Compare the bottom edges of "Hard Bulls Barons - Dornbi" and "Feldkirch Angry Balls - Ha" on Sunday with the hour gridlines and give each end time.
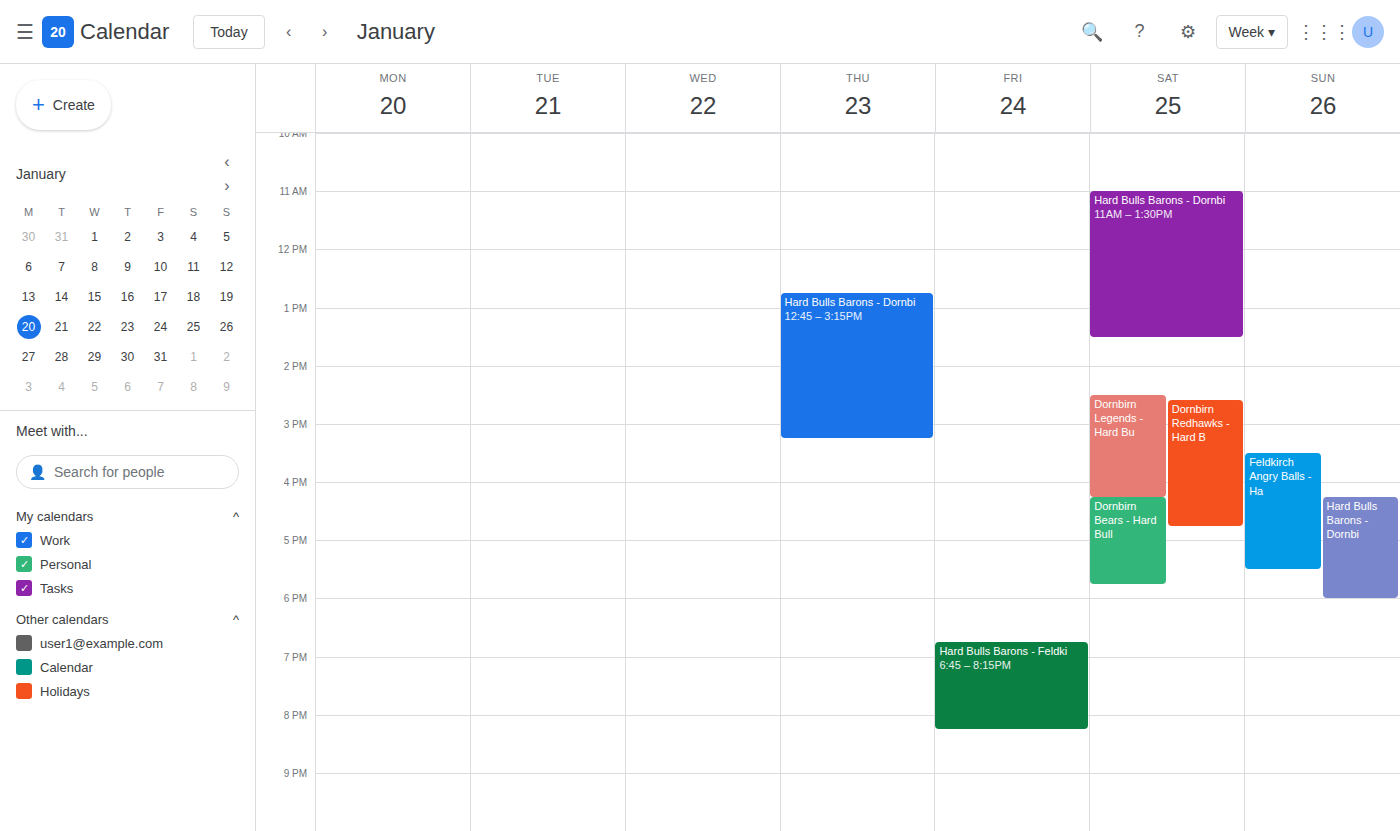
"Hard Bulls Barons - Dornbi": 6:00 PM, exactly on the 6 PM line. "Feldkirch Angry Balls - Ha": 5:30 PM, halfway between the 5 PM and 6 PM lines.